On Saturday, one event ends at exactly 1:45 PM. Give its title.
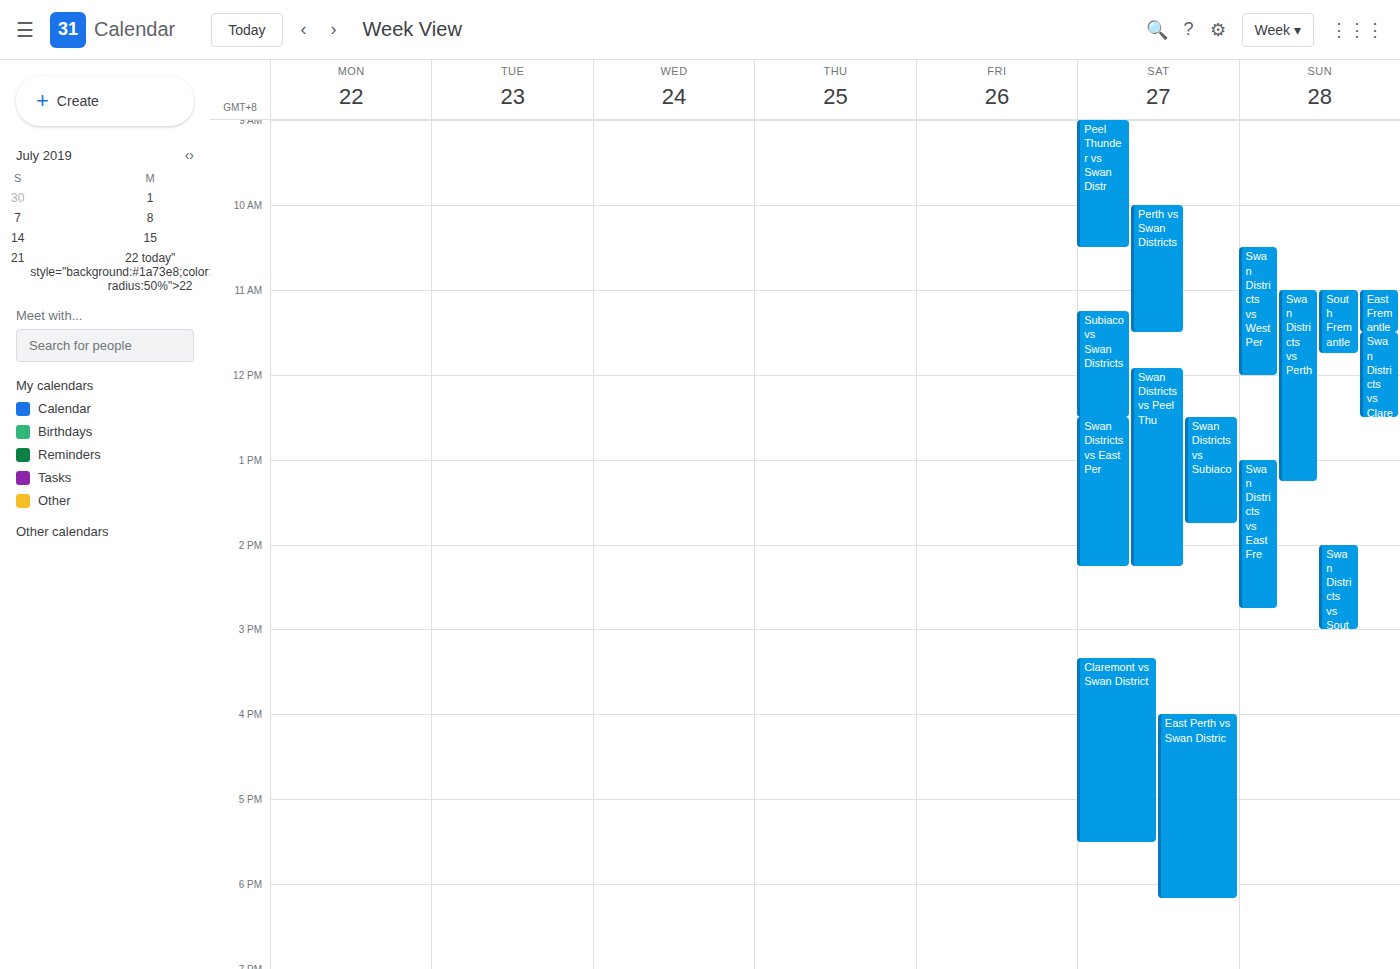
"Swan Districts vs Subiaco"